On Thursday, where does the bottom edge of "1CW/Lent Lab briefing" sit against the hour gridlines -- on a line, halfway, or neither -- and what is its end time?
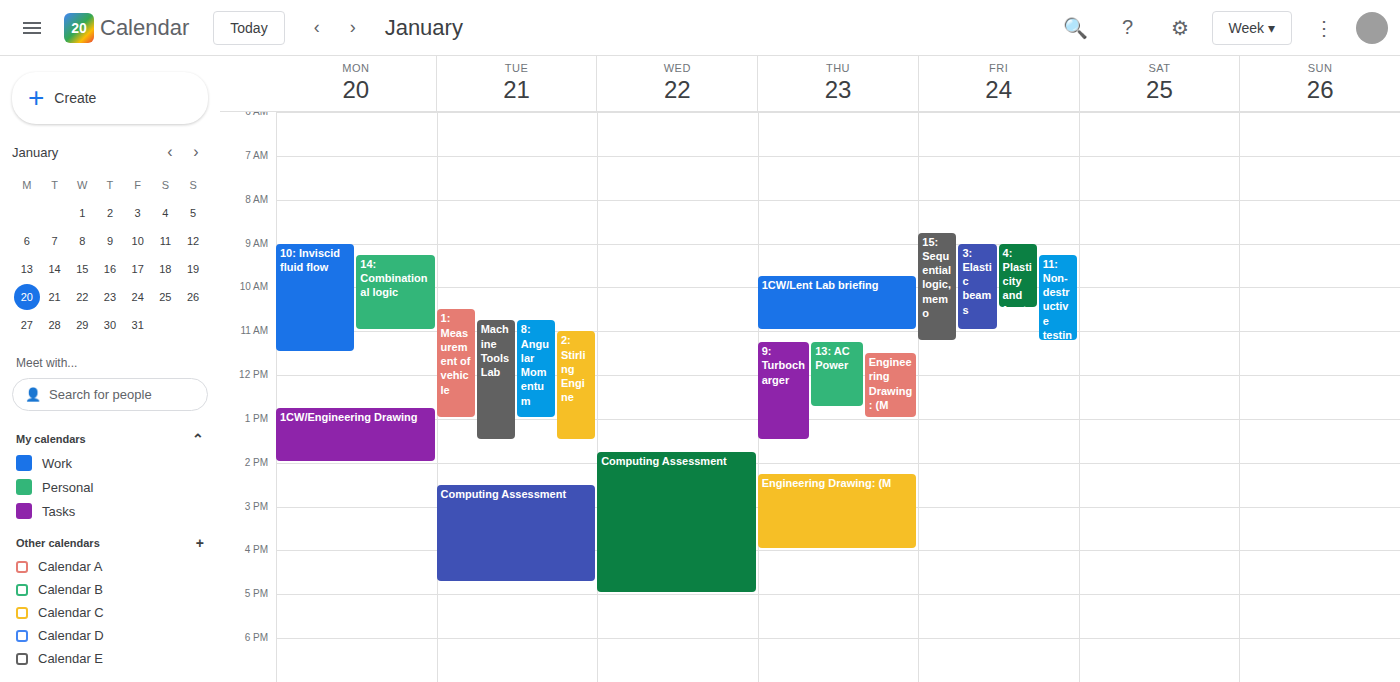
11:00 -- exactly on the 11:00 line.